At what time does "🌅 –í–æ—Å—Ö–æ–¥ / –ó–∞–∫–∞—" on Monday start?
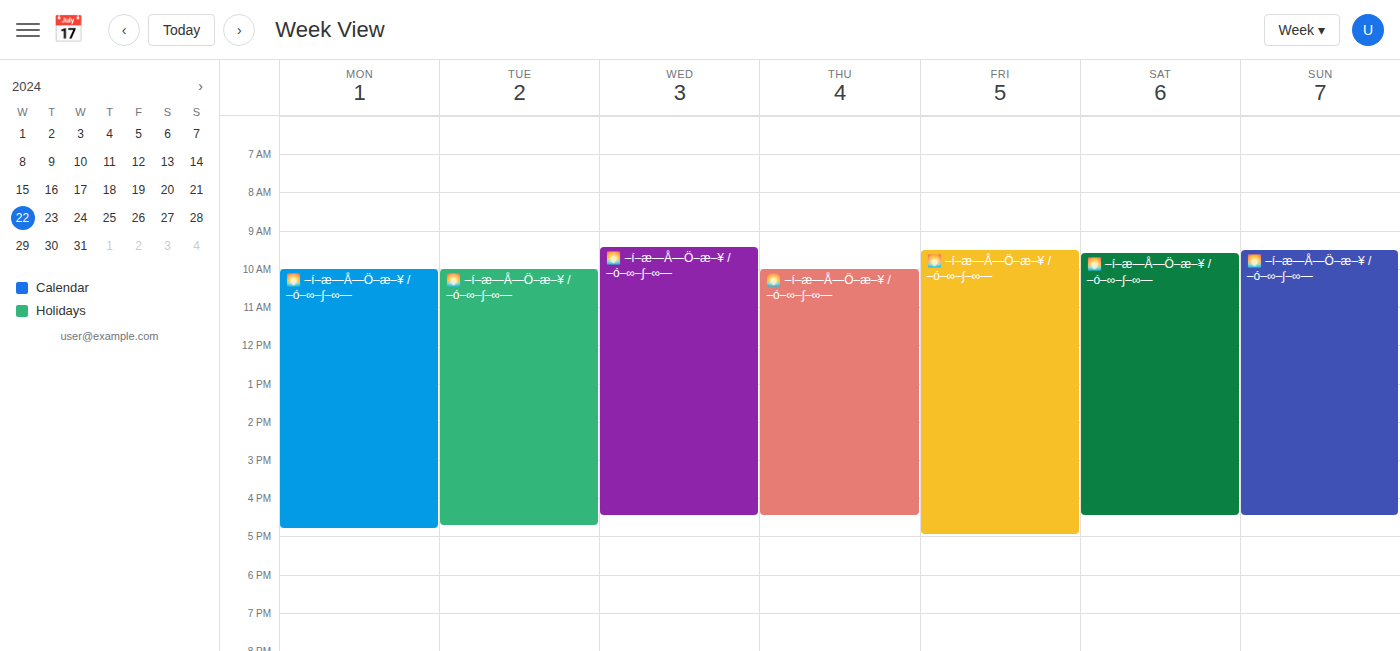
10:00